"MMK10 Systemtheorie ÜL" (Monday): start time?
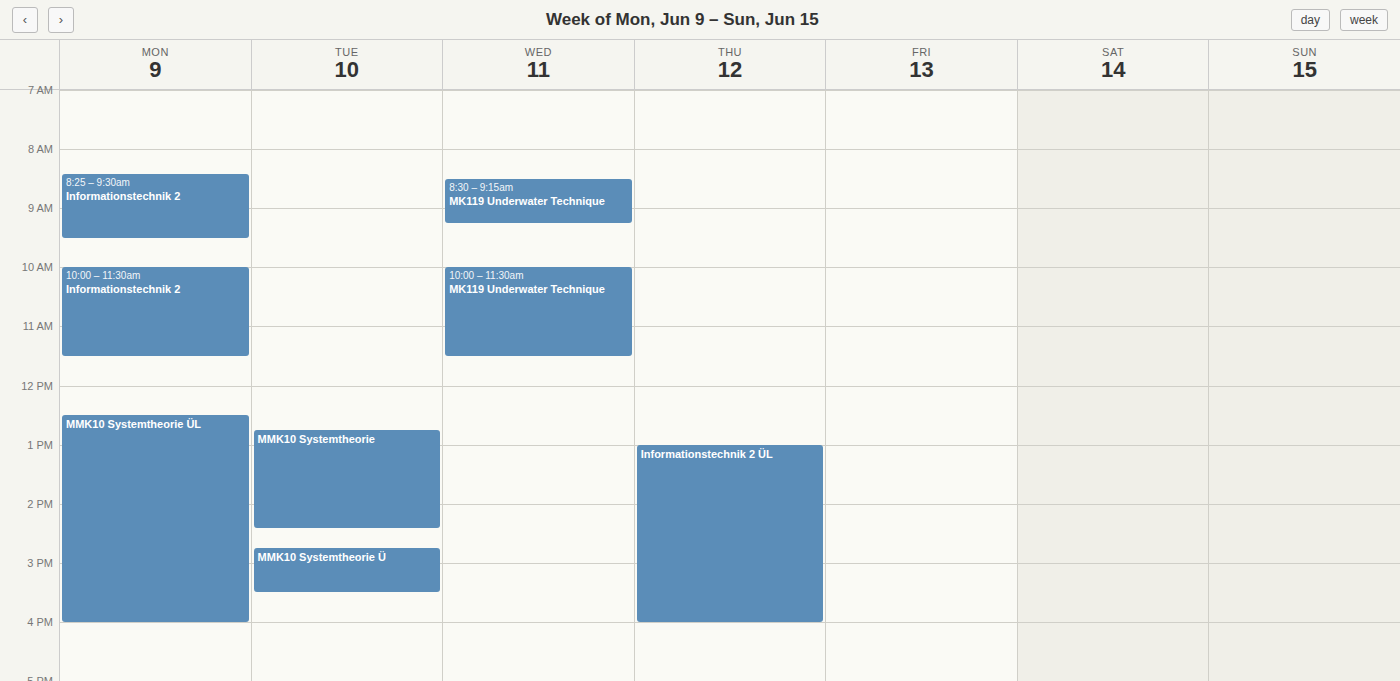
12:30 PM